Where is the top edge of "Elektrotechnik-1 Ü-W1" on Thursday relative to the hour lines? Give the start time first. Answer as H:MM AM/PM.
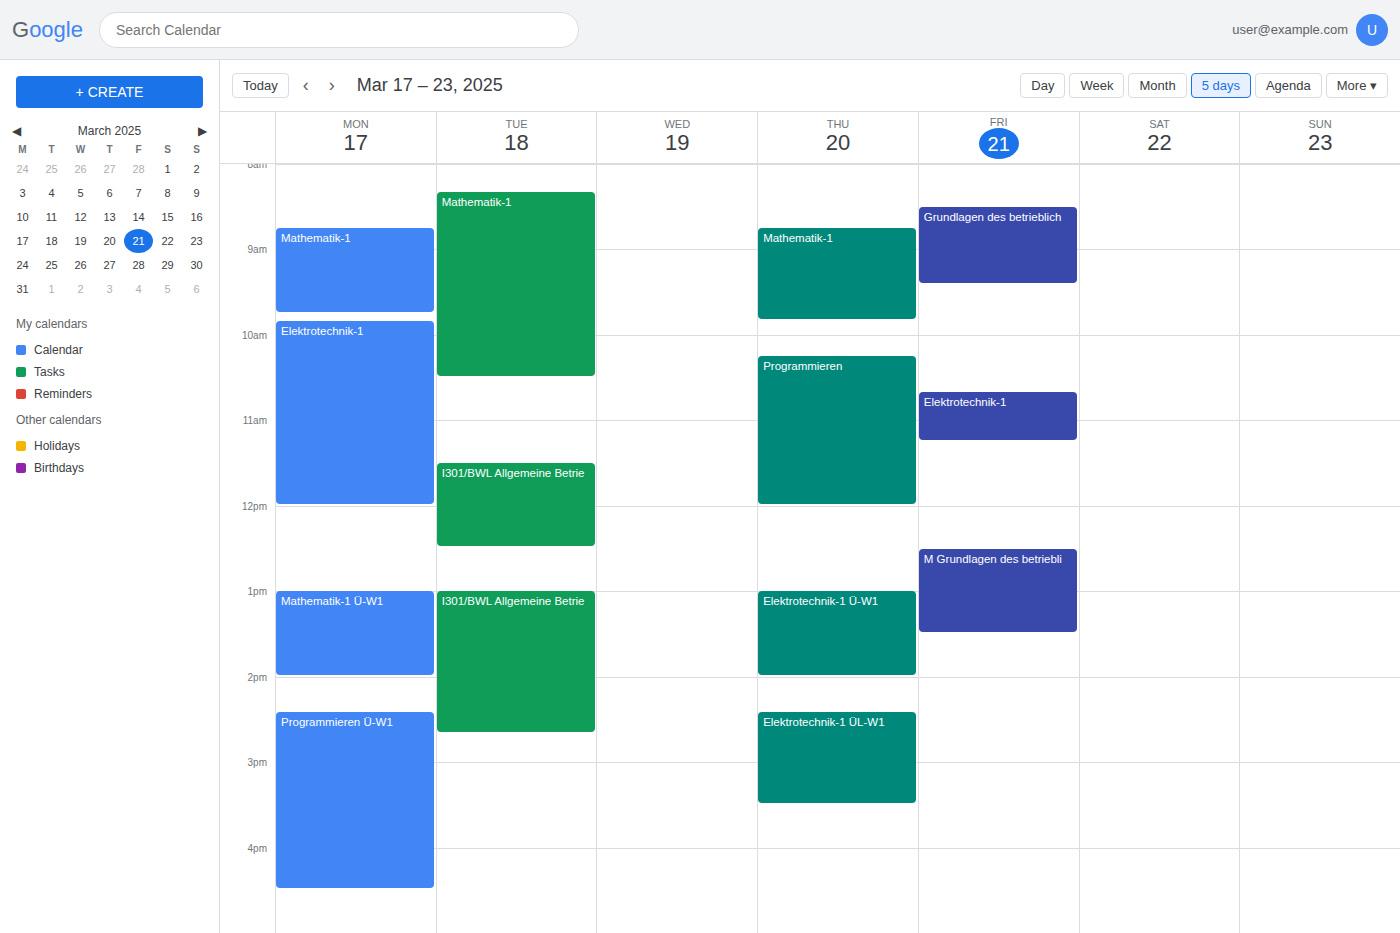
1:00 PM -- exactly on the 1 PM line.